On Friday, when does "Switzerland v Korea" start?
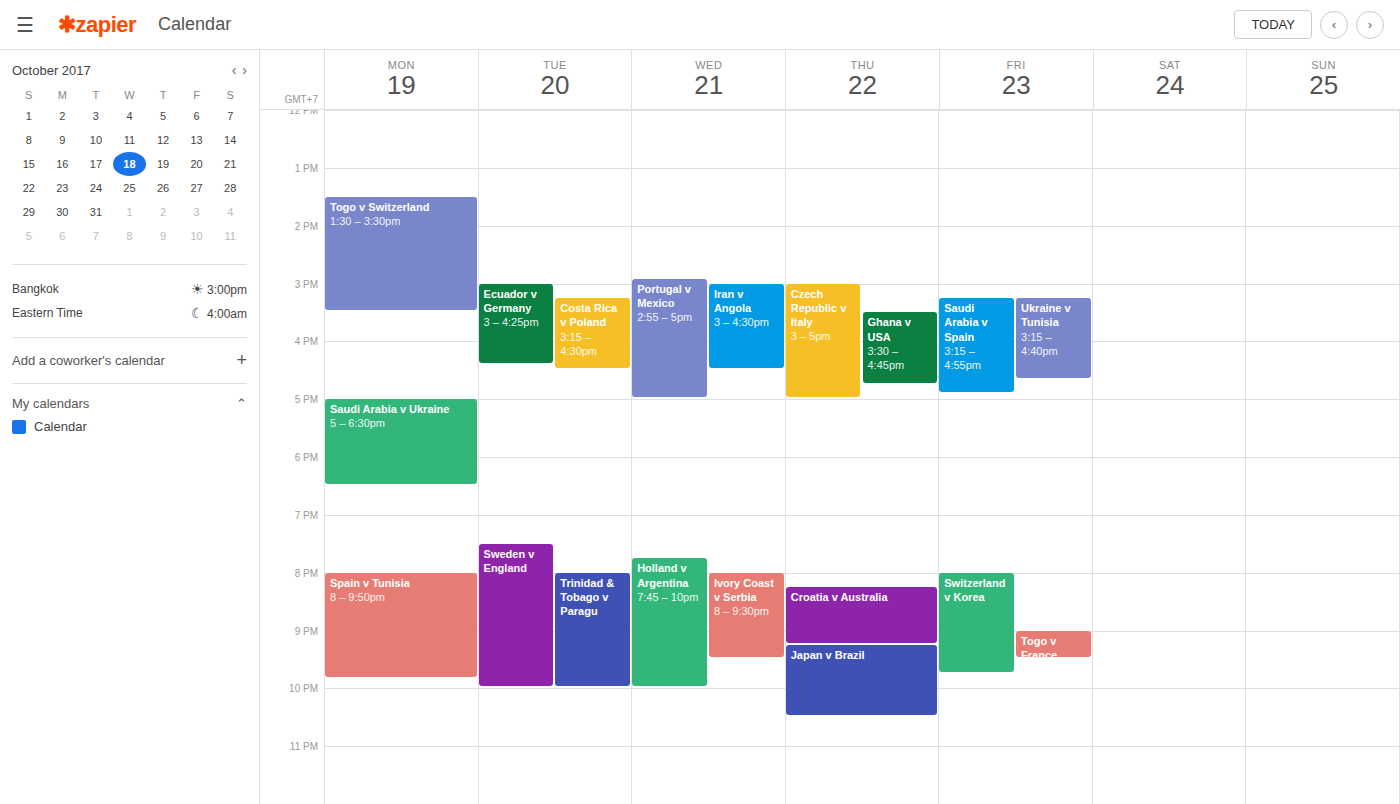
8:00 PM